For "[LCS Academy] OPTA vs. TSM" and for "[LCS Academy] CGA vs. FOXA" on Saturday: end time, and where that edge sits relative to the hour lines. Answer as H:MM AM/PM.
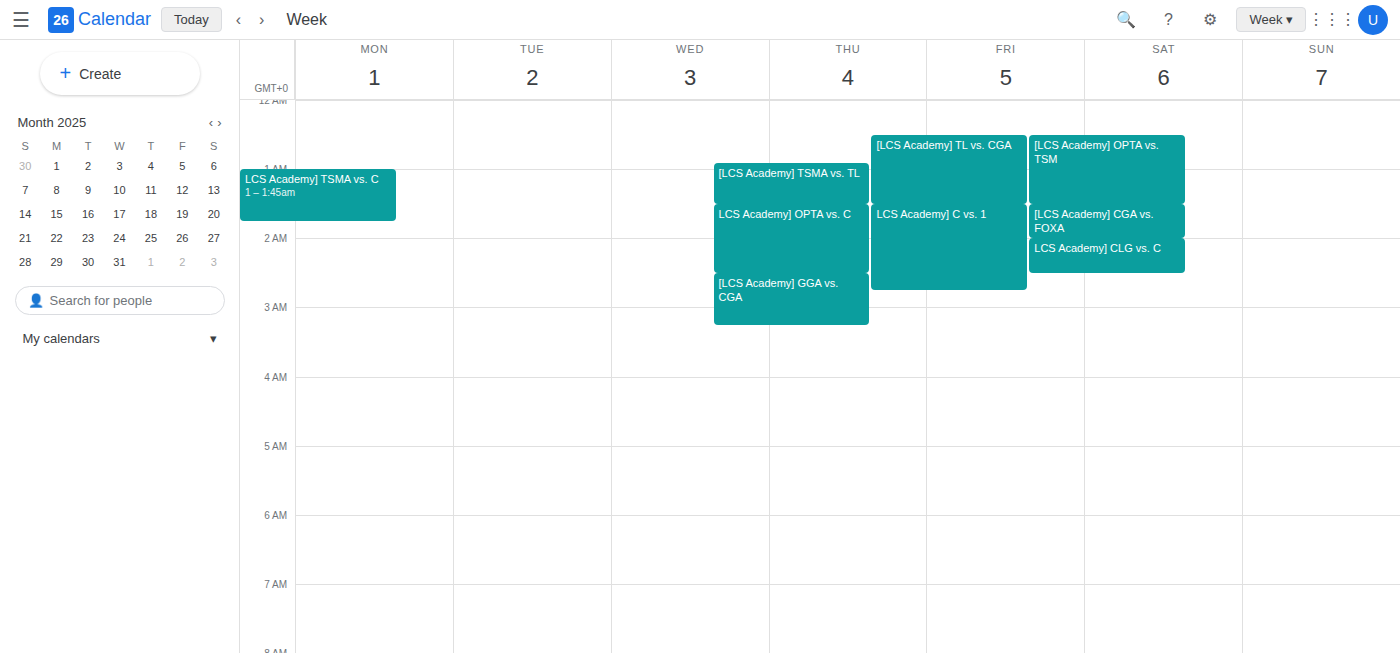
"[LCS Academy] OPTA vs. TSM": 1:30 AM, halfway between the 1 AM and 2 AM lines. "[LCS Academy] CGA vs. FOXA": 2:00 AM, exactly on the 2 AM line.